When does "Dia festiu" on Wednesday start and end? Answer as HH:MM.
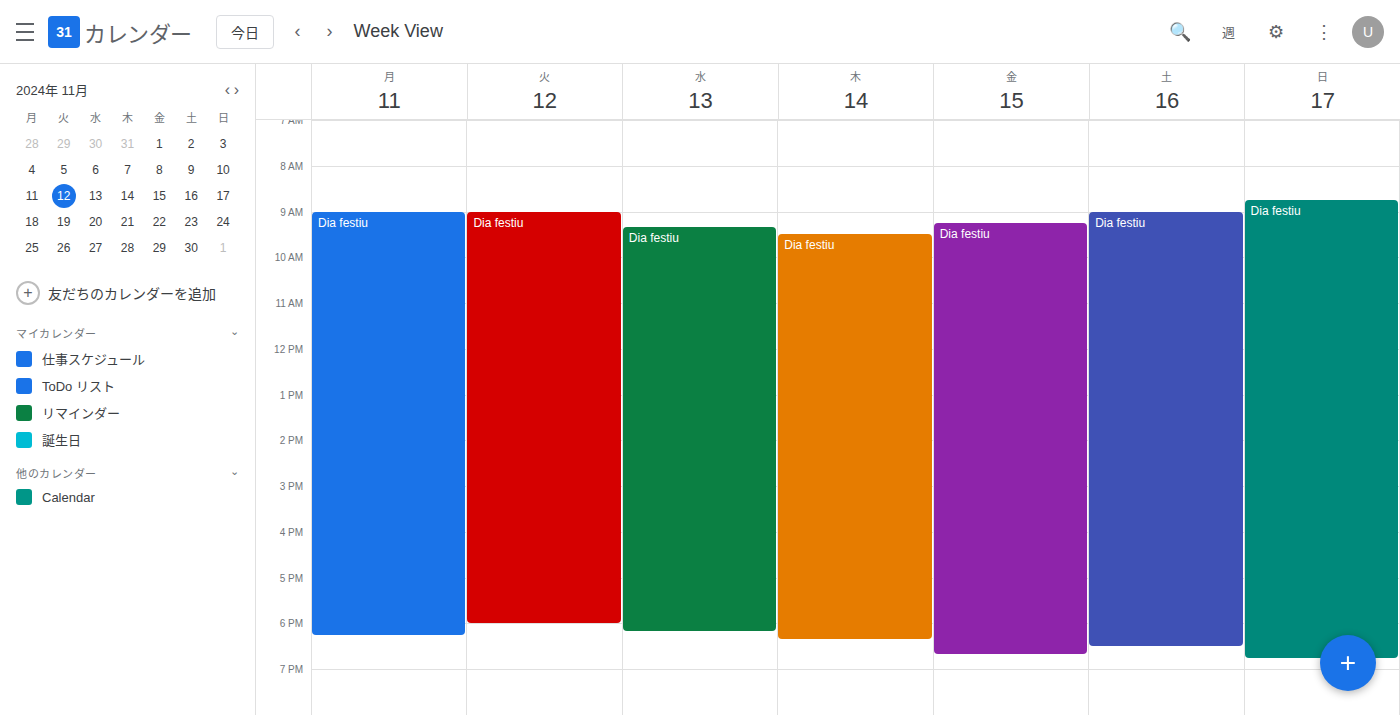
09:20 to 18:10